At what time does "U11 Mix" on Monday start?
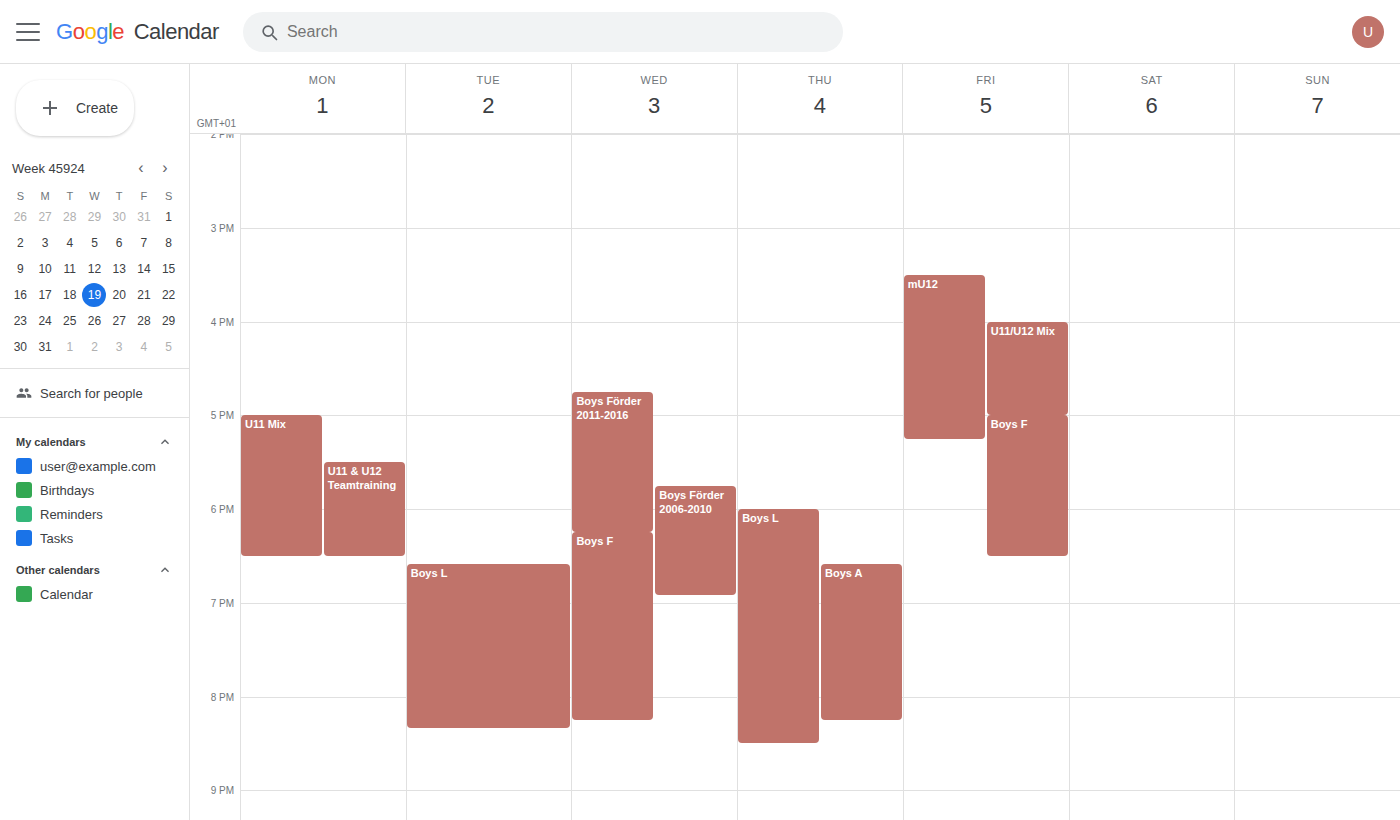
5:00 PM